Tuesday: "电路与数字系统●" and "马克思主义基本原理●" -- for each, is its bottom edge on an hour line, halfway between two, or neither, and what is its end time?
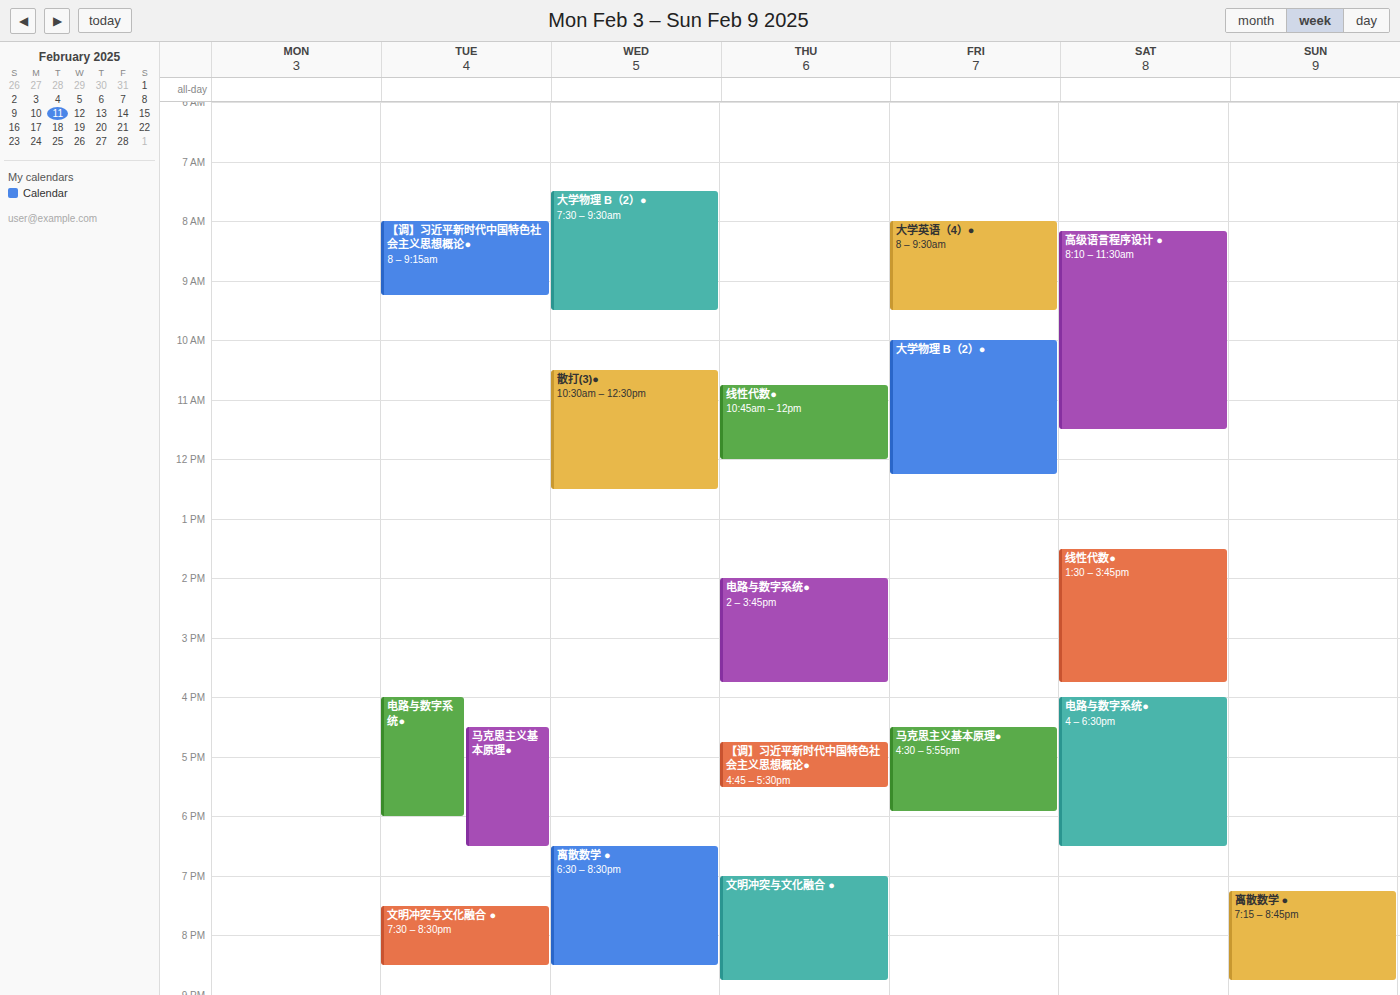
"电路与数字系统●": 6:00 PM, exactly on the 6 PM line. "马克思主义基本原理●": 6:30 PM, halfway between the 6 PM and 7 PM lines.